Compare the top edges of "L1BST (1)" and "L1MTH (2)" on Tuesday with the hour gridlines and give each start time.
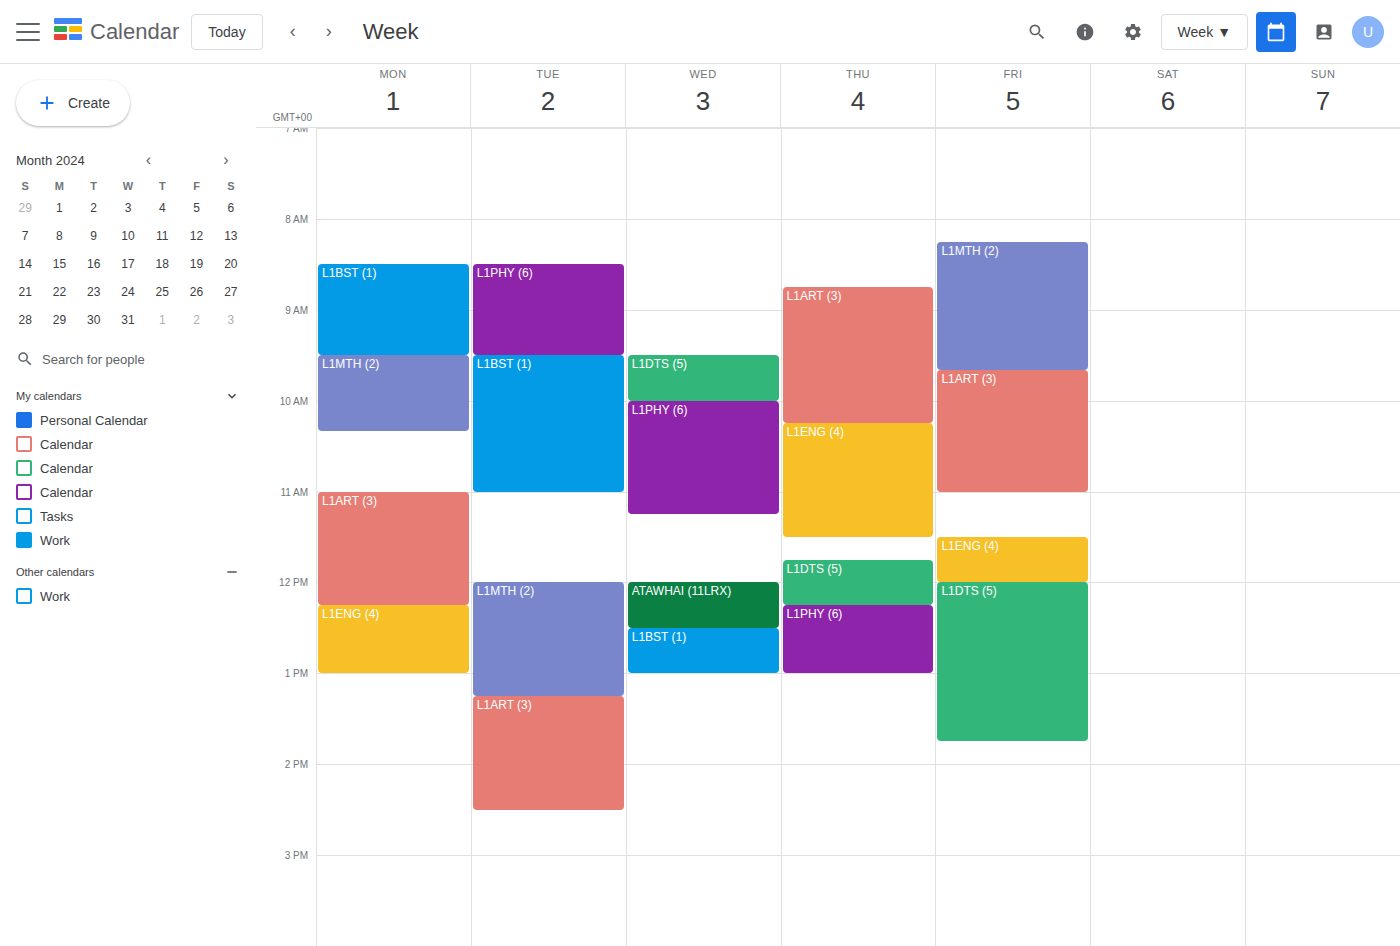
"L1BST (1)": 9:30 AM, halfway between the 9 AM and 10 AM lines. "L1MTH (2)": 12:00 PM, exactly on the 12 PM line.